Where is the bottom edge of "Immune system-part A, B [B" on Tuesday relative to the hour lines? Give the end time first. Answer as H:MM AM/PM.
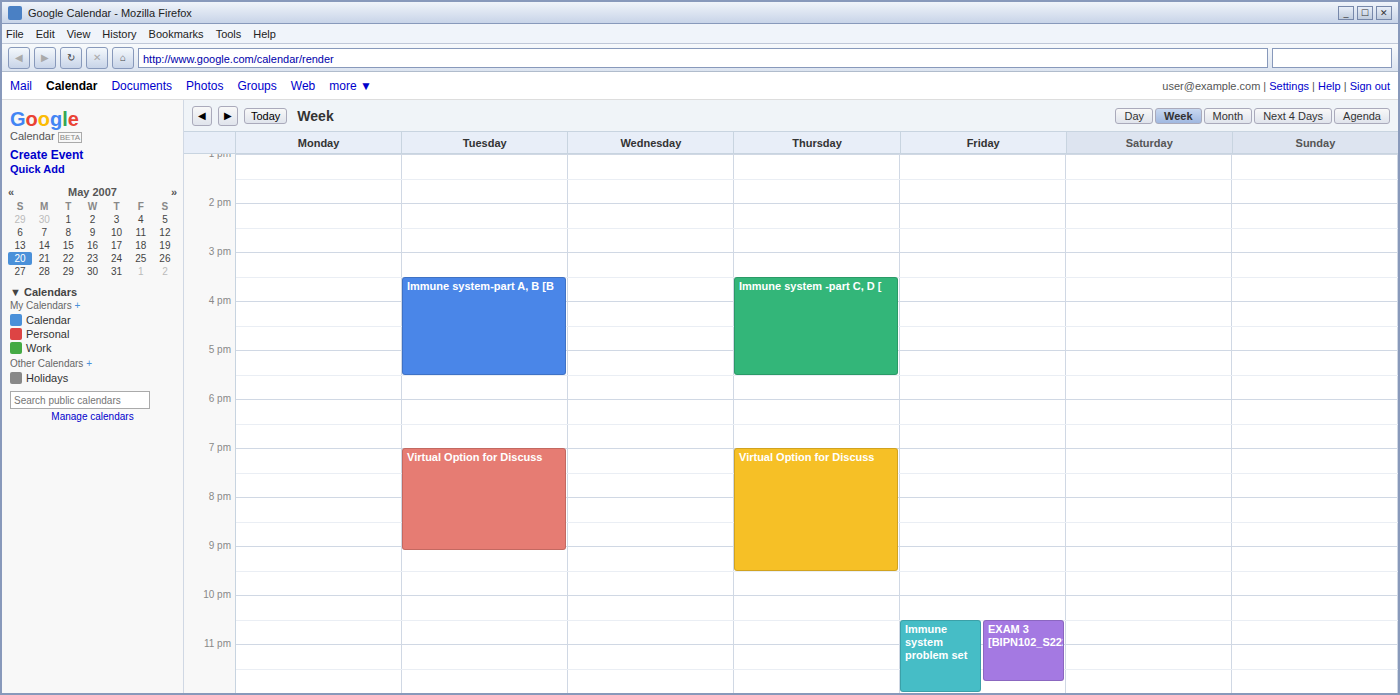
5:30 PM -- halfway between the 5 PM and 6 PM lines.